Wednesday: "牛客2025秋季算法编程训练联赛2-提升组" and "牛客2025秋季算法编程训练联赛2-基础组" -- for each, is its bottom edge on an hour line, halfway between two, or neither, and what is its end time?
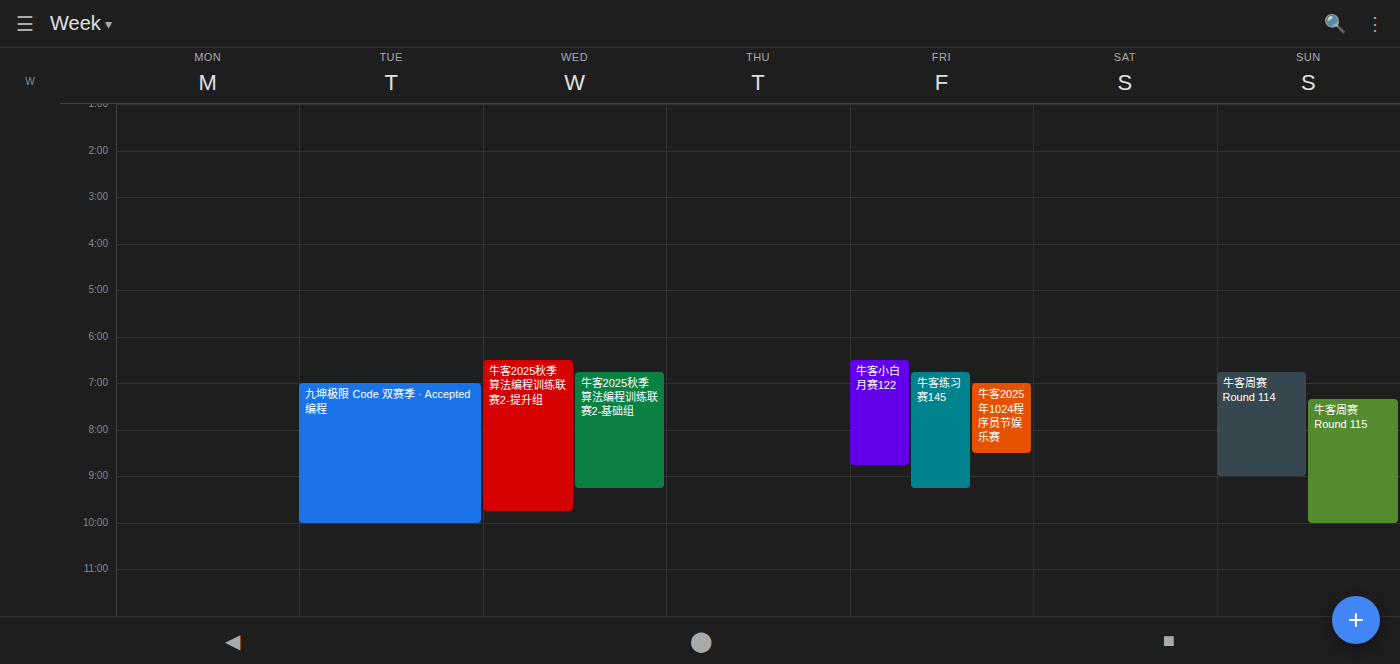
"牛客2025秋季算法编程训练联赛2-提升组": 9:45 PM, neither: three quarters of the way from the 9 PM line to the 10 PM line. "牛客2025秋季算法编程训练联赛2-基础组": 9:15 PM, neither: a quarter of the way from the 9 PM line to the 10 PM line.